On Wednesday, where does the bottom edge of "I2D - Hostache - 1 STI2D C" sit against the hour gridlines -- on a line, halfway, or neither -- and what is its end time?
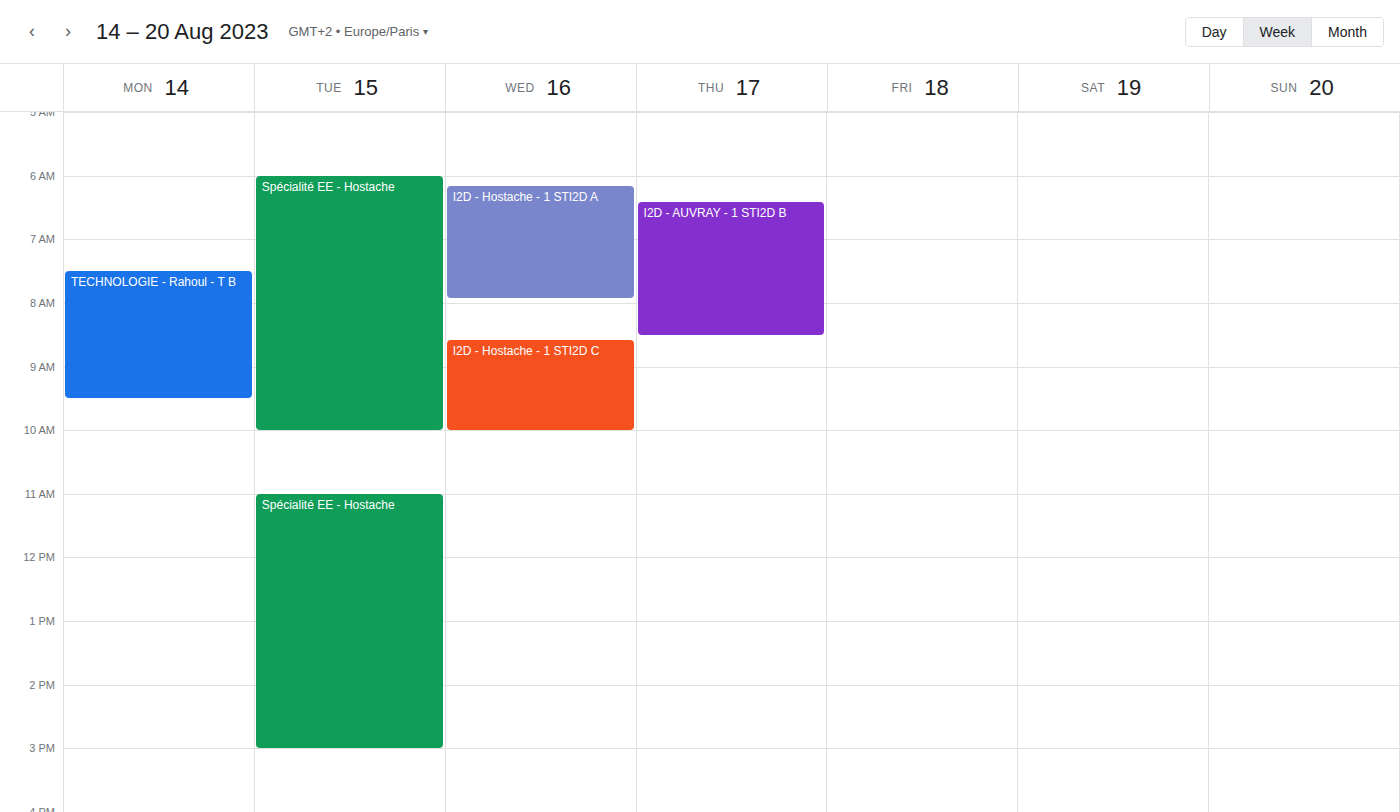
10:00 -- exactly on the 10:00 line.